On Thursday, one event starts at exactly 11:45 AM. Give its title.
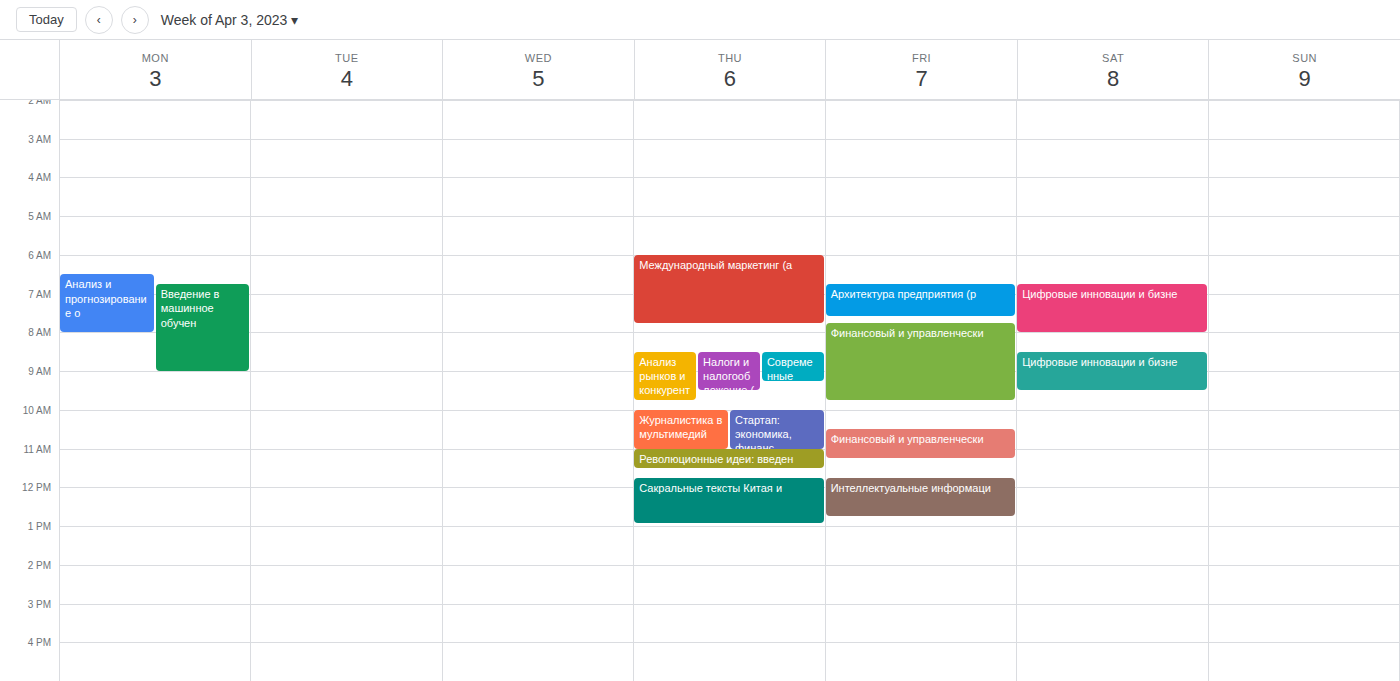
"Сакральные тексты Китая и"